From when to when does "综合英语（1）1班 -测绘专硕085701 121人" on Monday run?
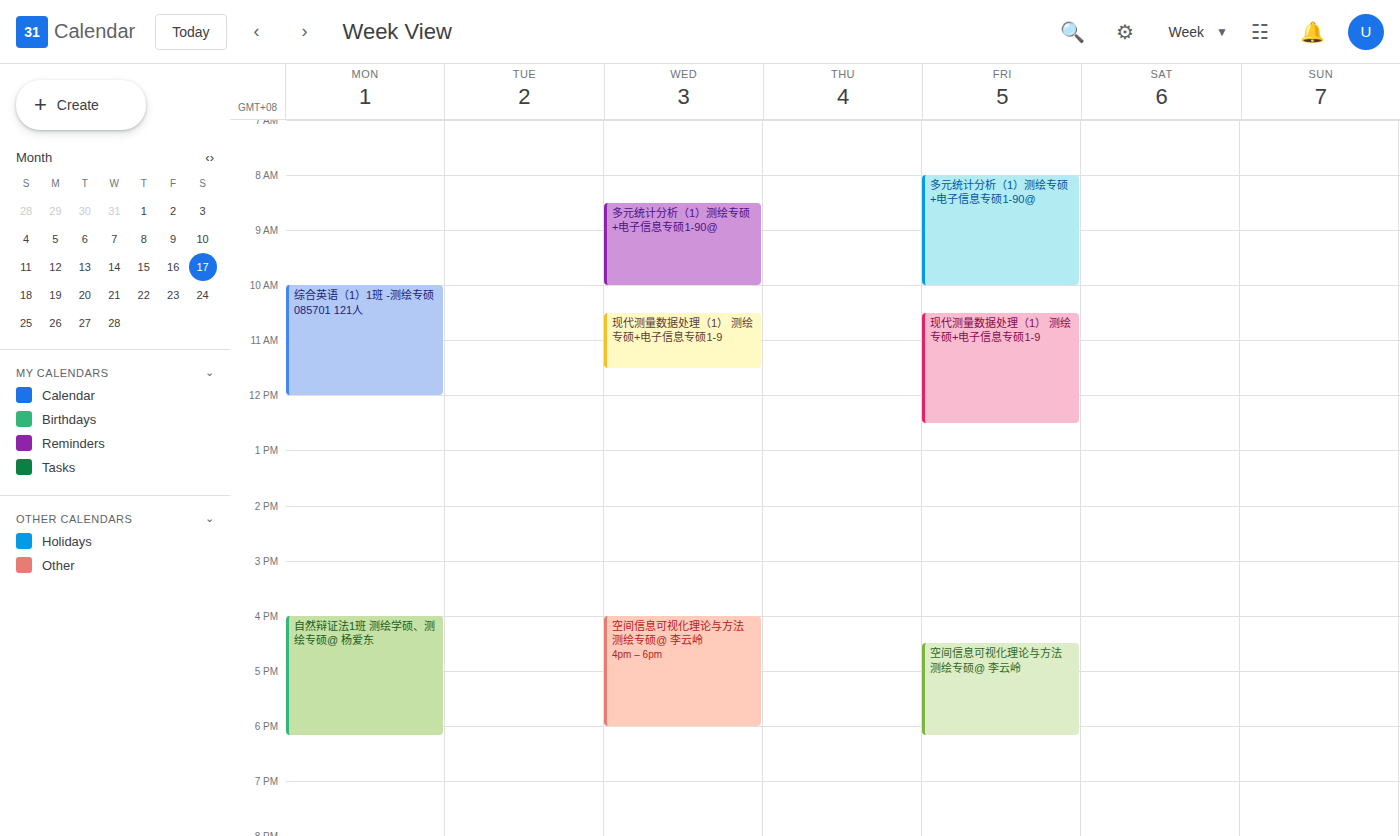
10:00 AM to 12:00 PM